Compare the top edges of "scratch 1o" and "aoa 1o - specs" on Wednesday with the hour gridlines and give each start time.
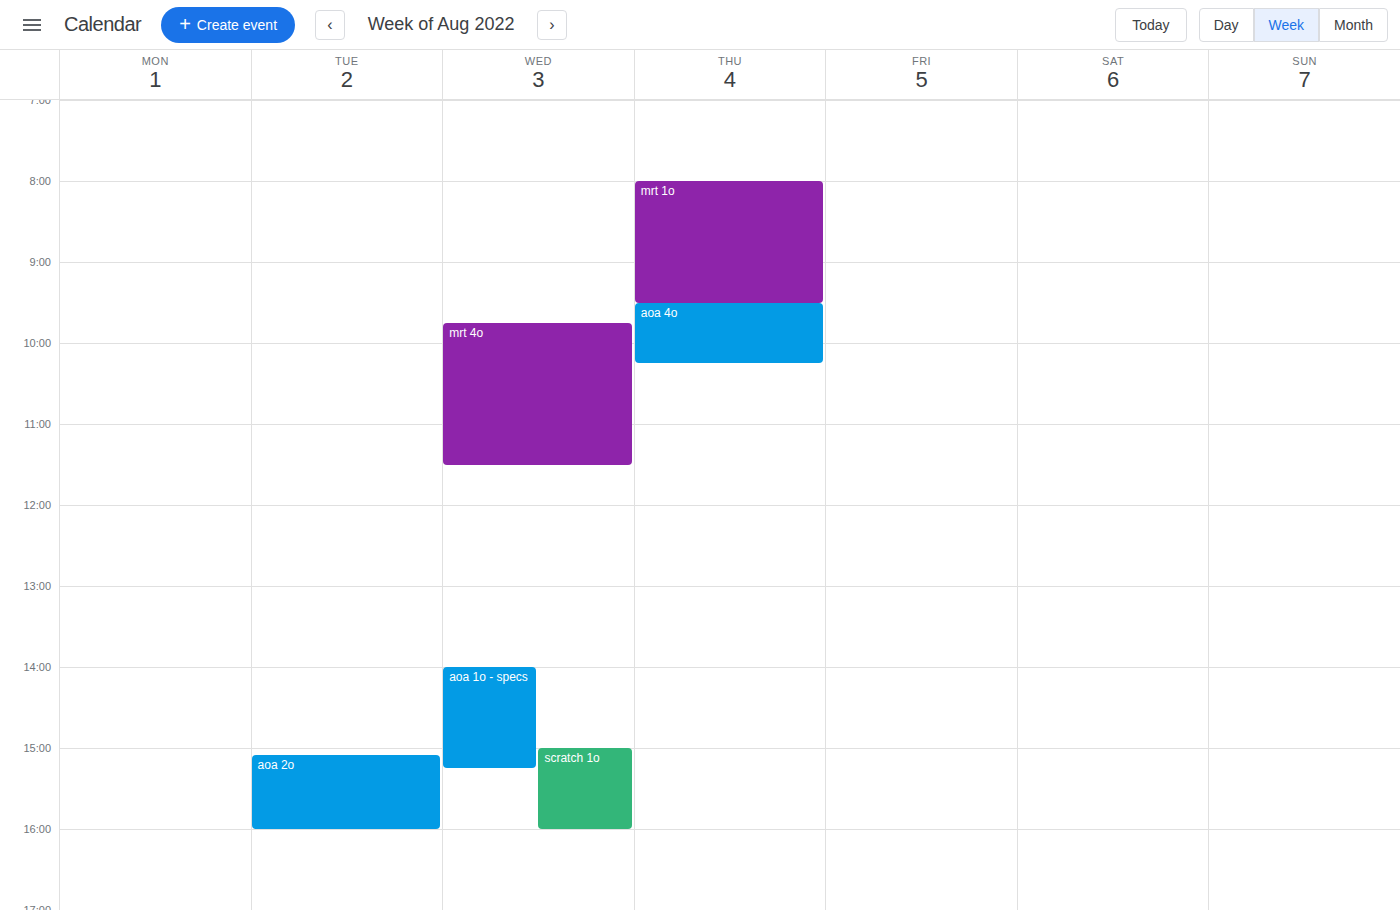
"scratch 1o": 3:00 PM, exactly on the 3 PM line. "aoa 1o - specs": 2:00 PM, exactly on the 2 PM line.